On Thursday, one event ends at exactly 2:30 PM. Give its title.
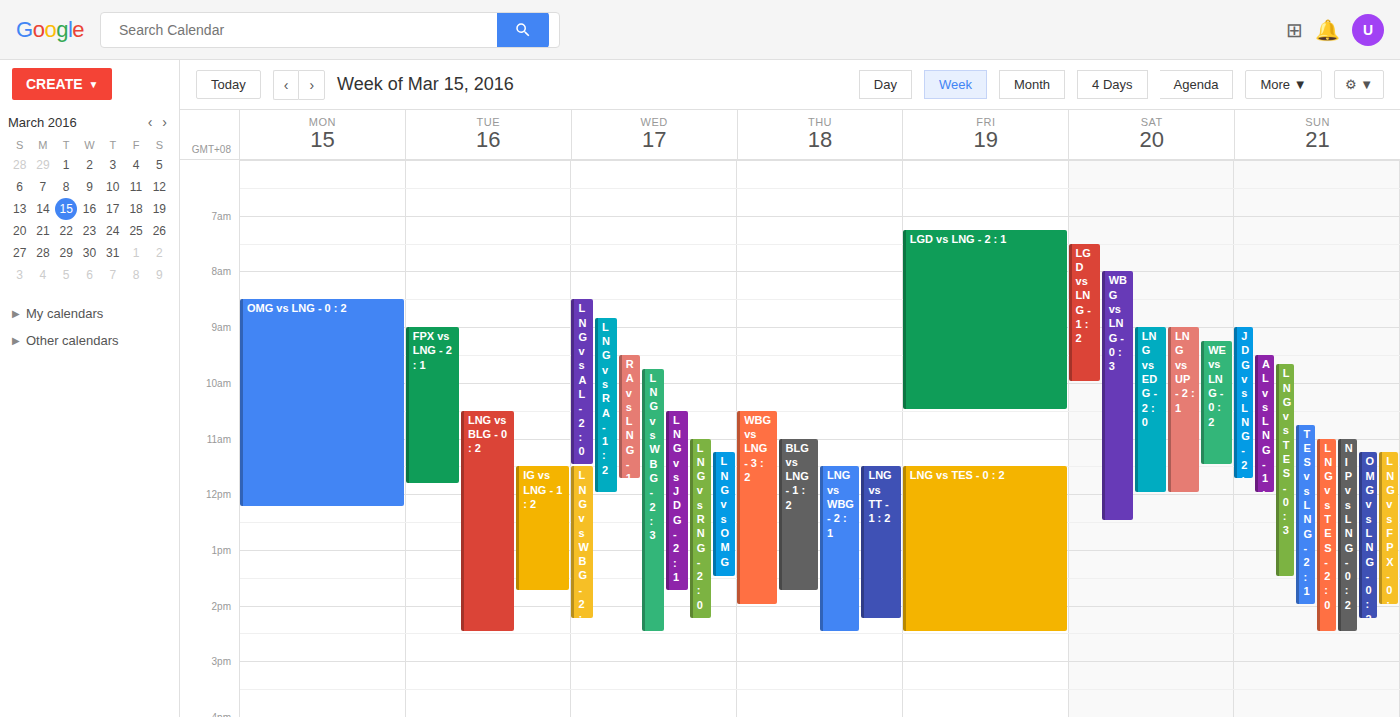
"LNG vs WBG - 2 : 1"